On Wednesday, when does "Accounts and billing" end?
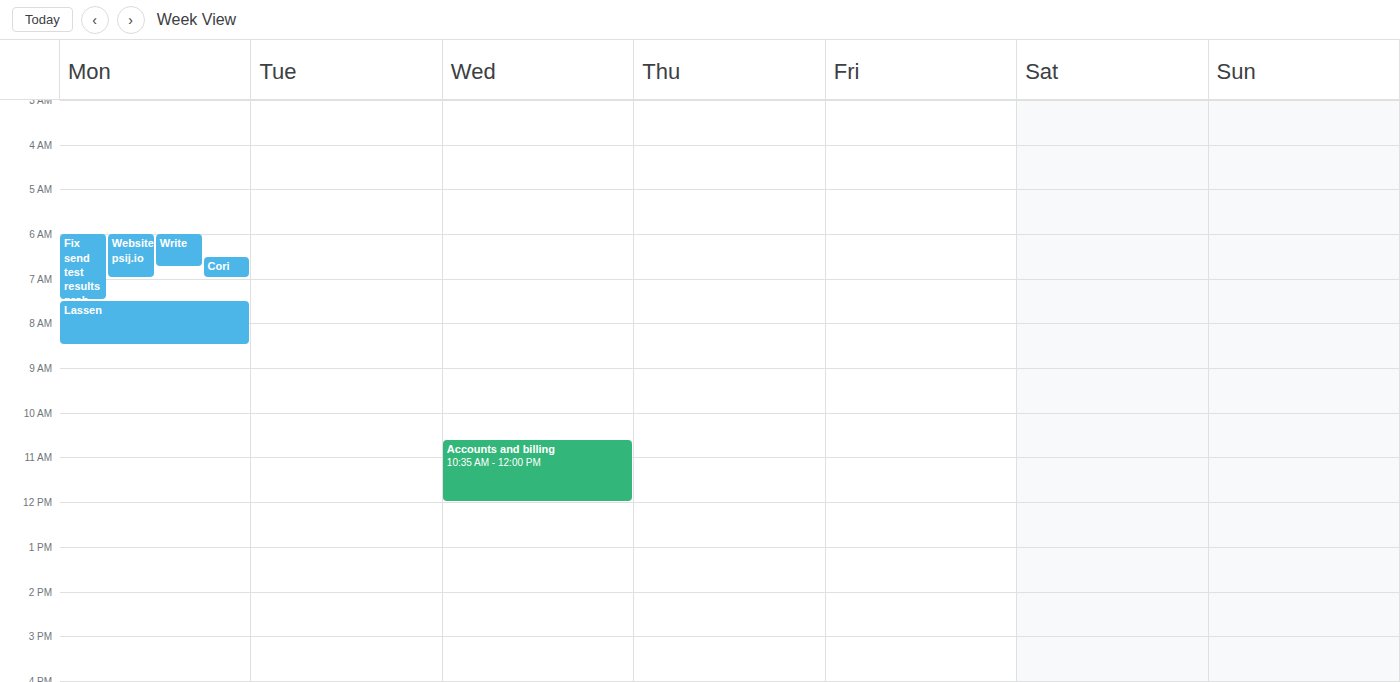
12:00 PM